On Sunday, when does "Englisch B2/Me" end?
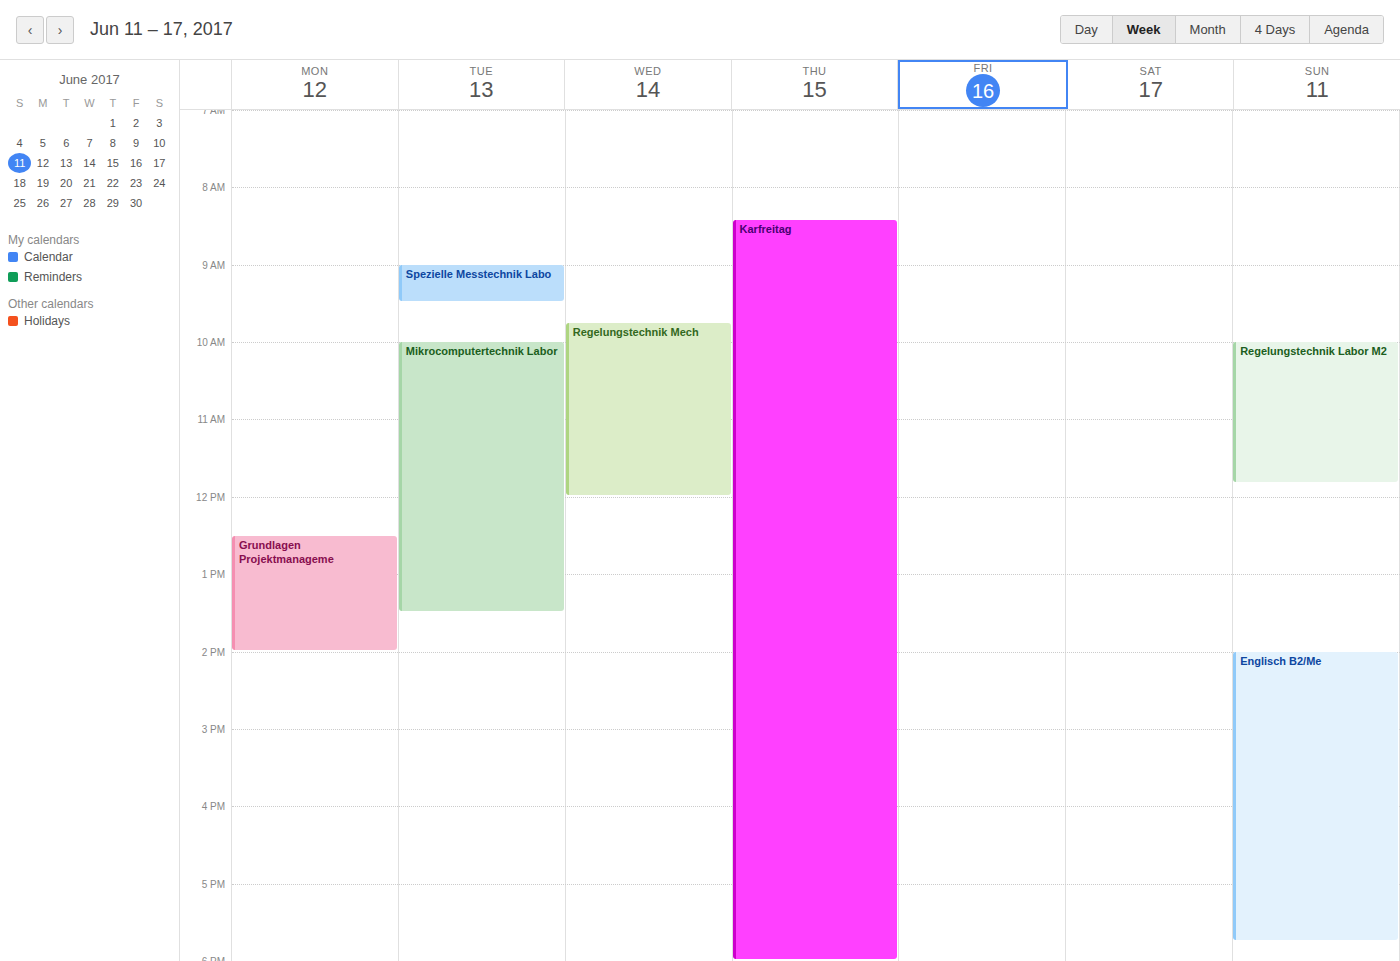
5:45 PM